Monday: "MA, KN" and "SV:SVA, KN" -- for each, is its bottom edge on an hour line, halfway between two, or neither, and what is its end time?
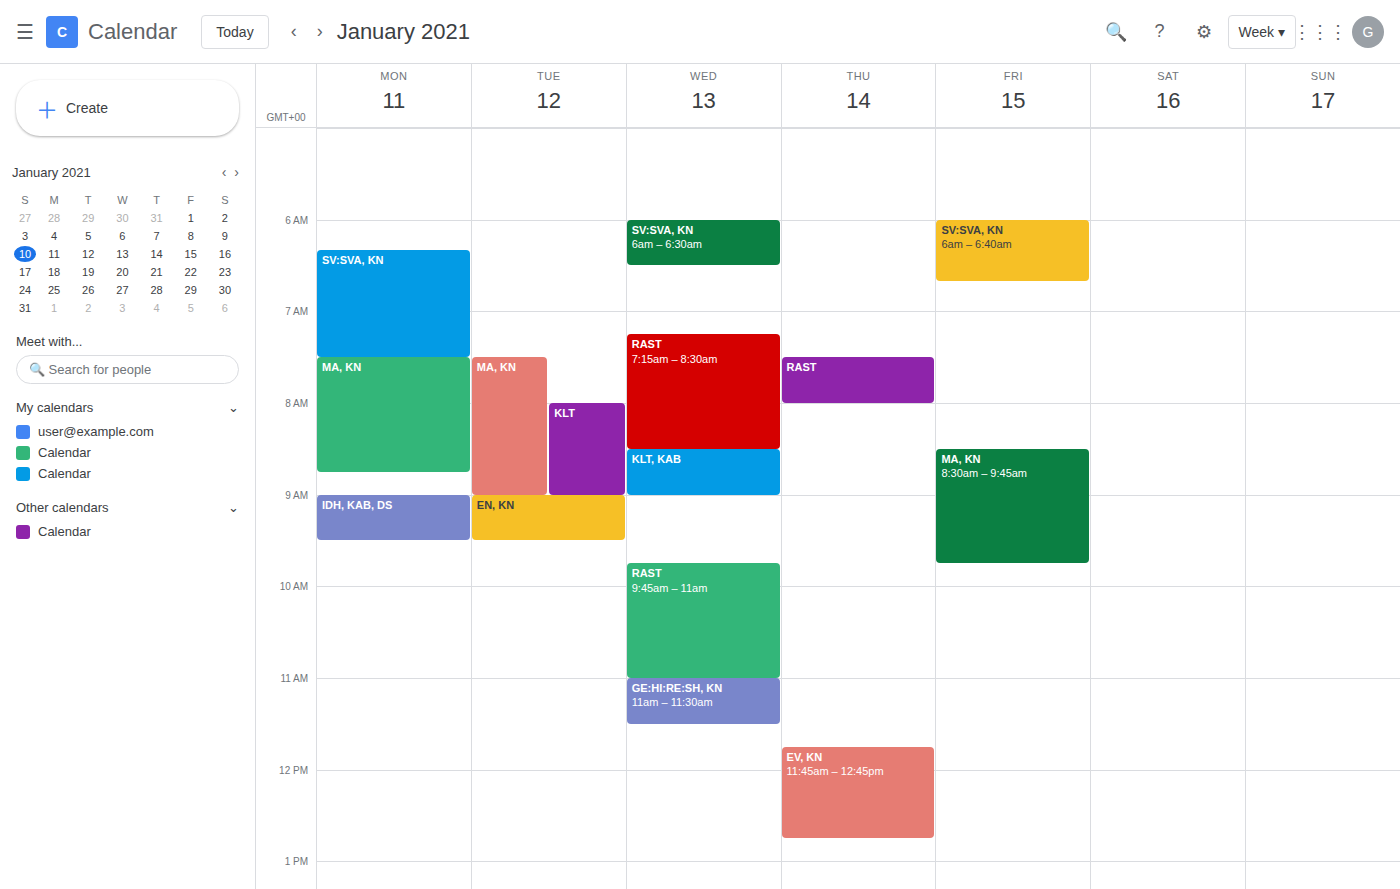
"MA, KN": 8:45 AM, neither: three quarters of the way from the 8 AM line to the 9 AM line. "SV:SVA, KN": 7:30 AM, halfway between the 7 AM and 8 AM lines.